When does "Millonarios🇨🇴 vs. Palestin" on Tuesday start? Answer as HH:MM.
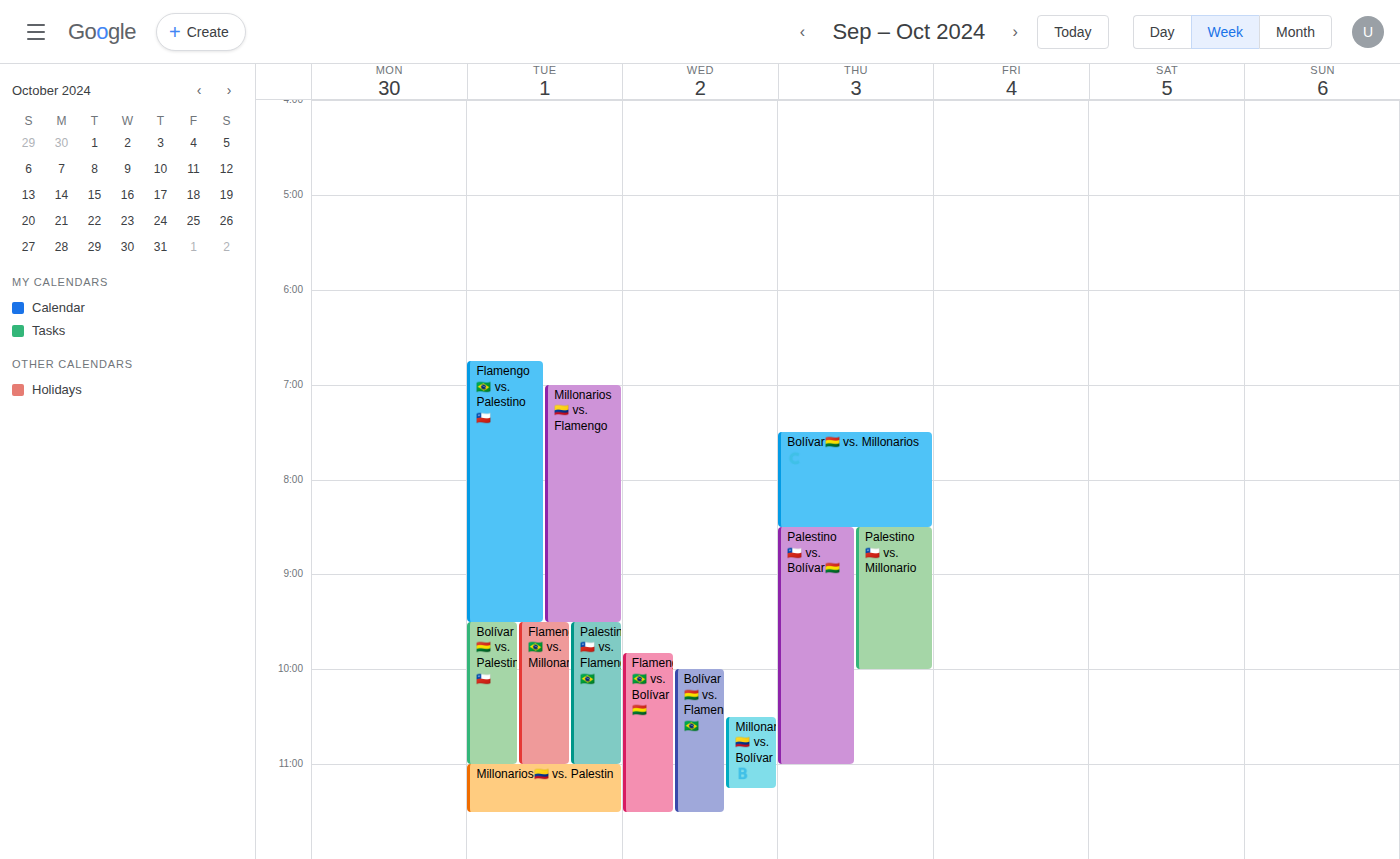
23:00